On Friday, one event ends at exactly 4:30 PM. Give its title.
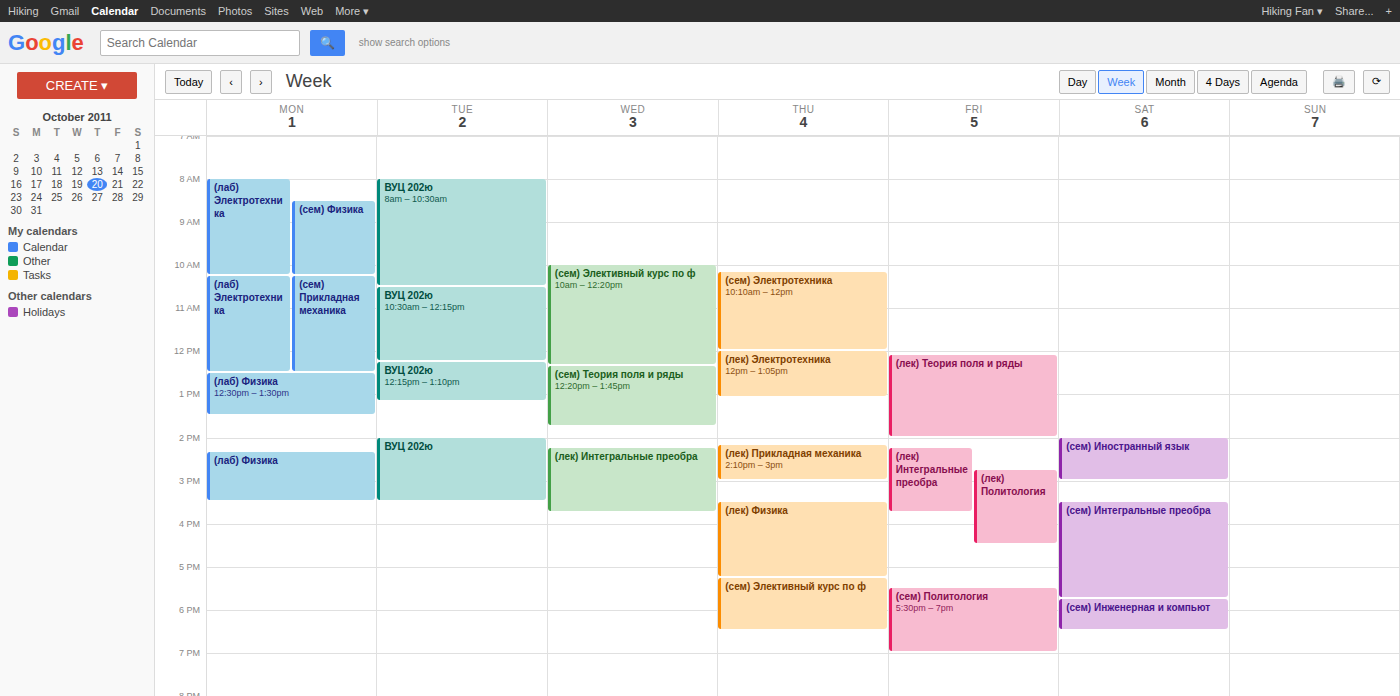
"(лек) Политология"